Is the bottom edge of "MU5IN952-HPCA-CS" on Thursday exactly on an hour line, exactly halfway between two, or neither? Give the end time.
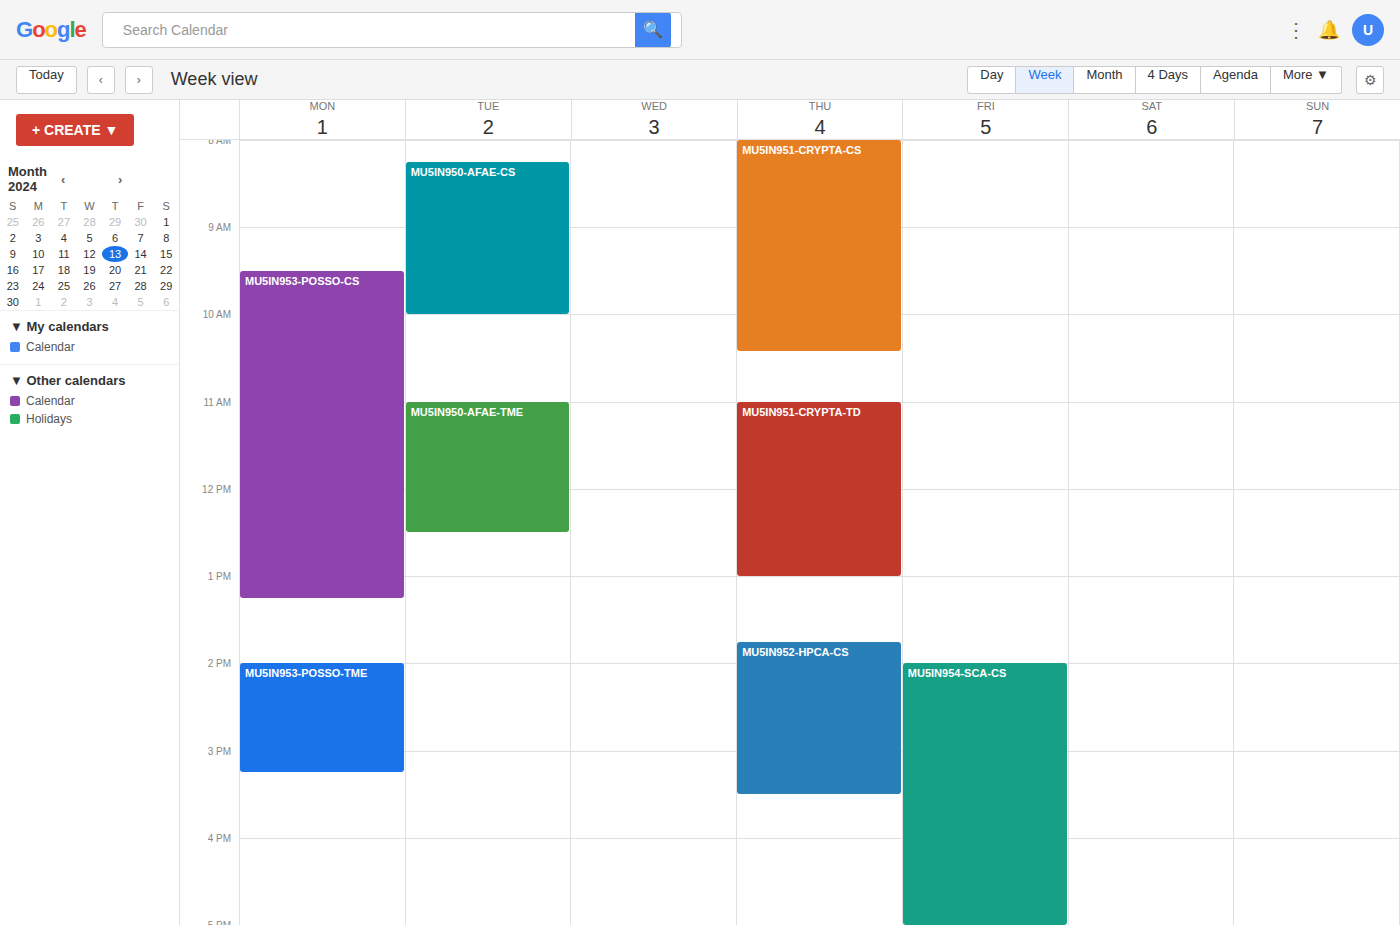
3:30 PM -- halfway between the 3 PM and 4 PM lines.